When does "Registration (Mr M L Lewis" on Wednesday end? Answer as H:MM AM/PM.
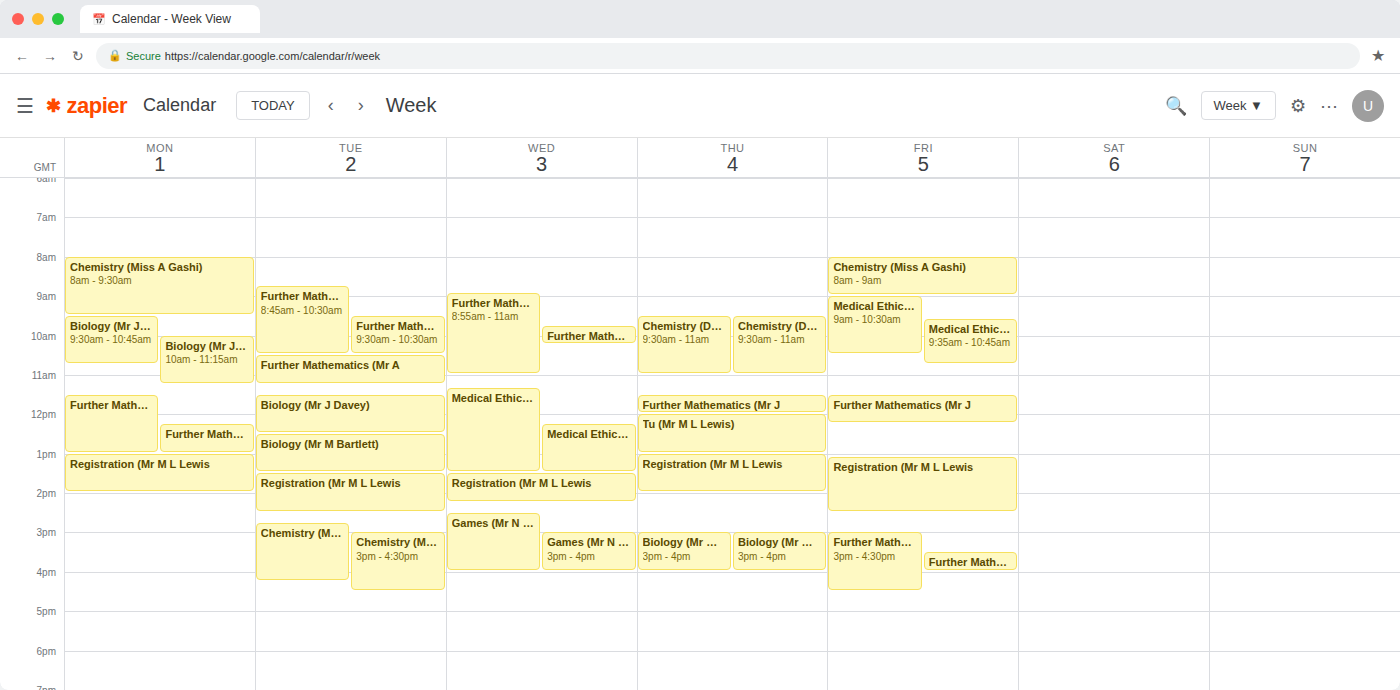
2:15 PM